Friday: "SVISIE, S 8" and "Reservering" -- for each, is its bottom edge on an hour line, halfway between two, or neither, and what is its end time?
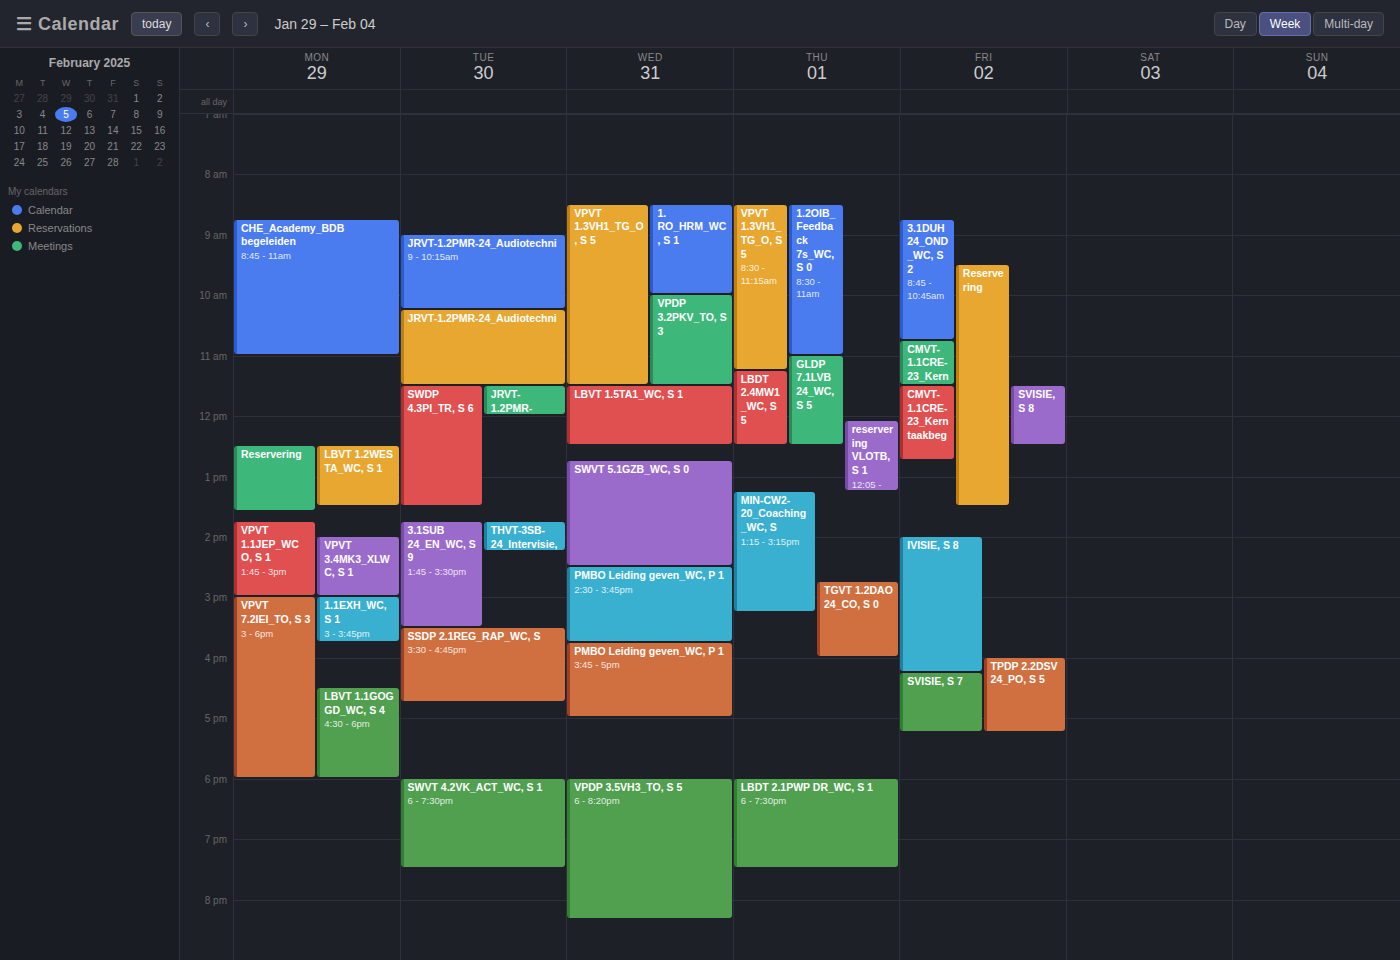
"SVISIE, S 8": 12:30 PM, halfway between the 12 PM and 1 PM lines. "Reservering": 1:30 PM, halfway between the 1 PM and 2 PM lines.